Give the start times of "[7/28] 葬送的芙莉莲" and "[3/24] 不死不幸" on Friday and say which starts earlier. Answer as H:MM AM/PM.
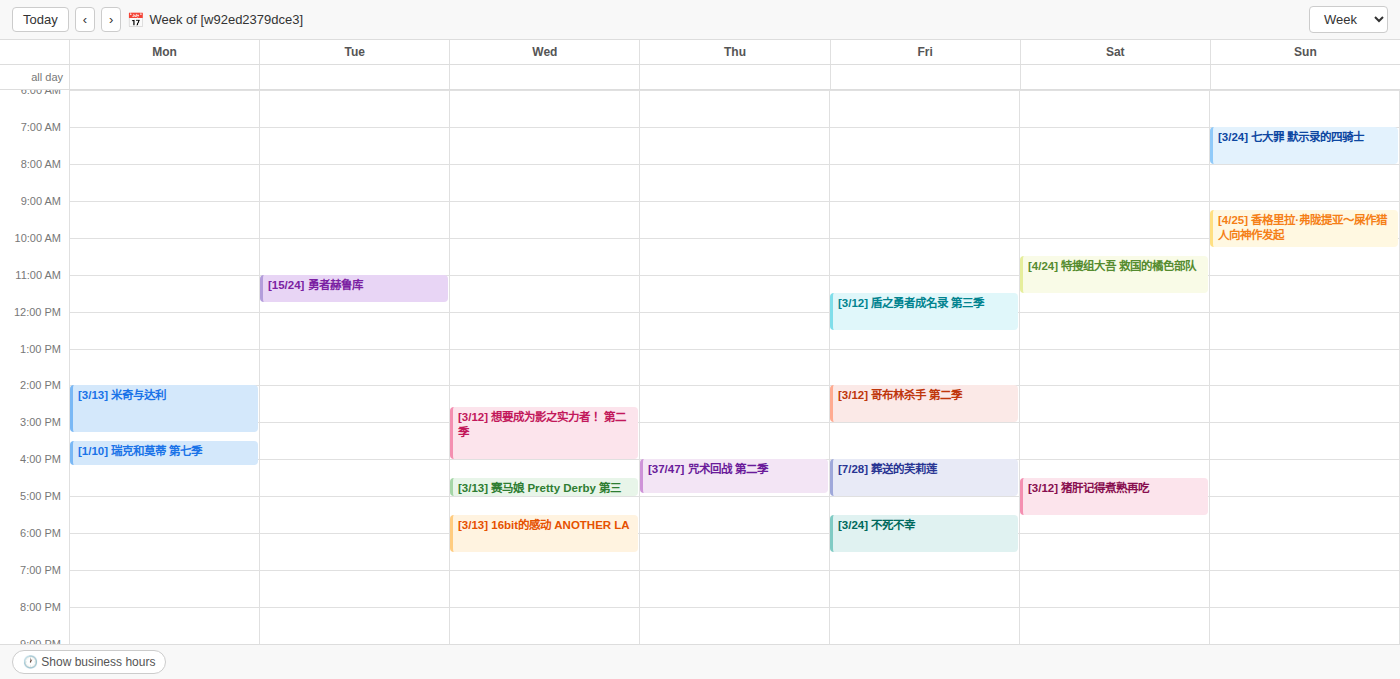
"[7/28] 葬送的芙莉莲" 4:00 PM; "[3/24] 不死不幸" 5:30 PM.